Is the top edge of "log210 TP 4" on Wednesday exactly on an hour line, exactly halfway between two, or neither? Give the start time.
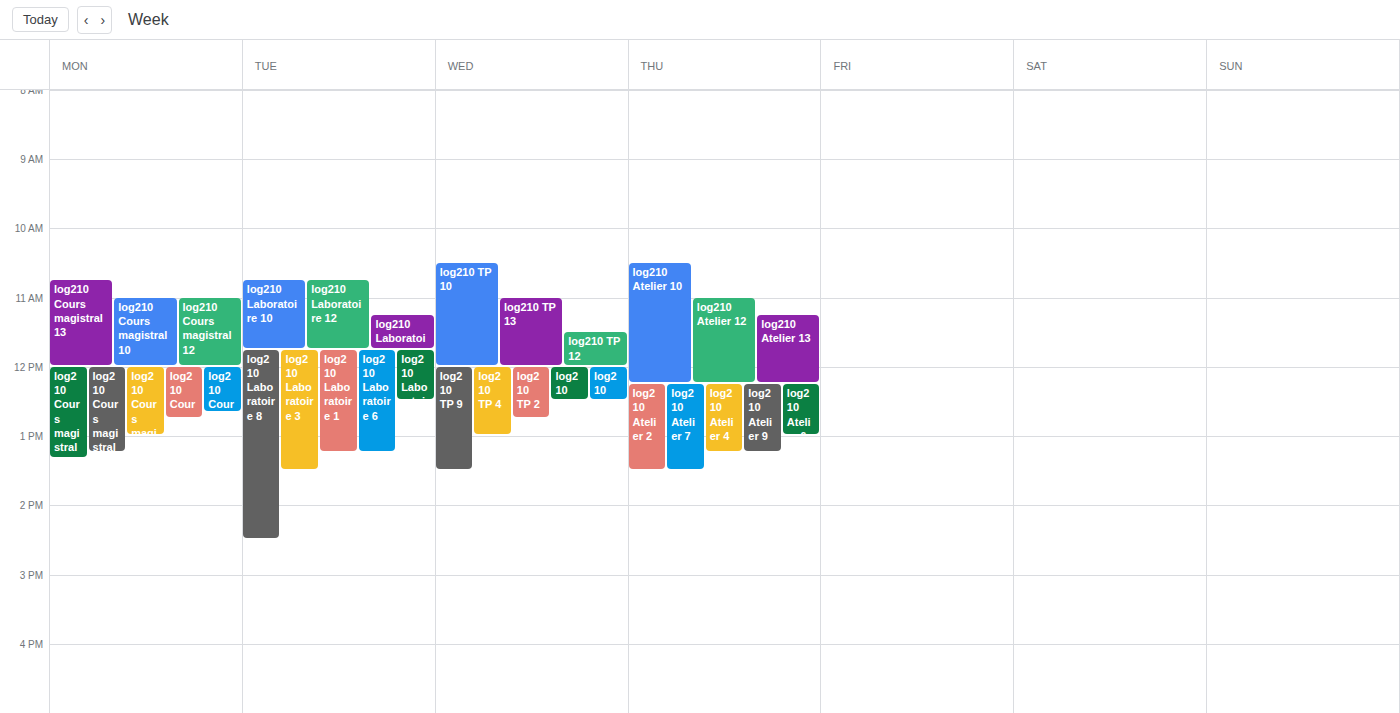
12:00 -- exactly on the 12:00 line.